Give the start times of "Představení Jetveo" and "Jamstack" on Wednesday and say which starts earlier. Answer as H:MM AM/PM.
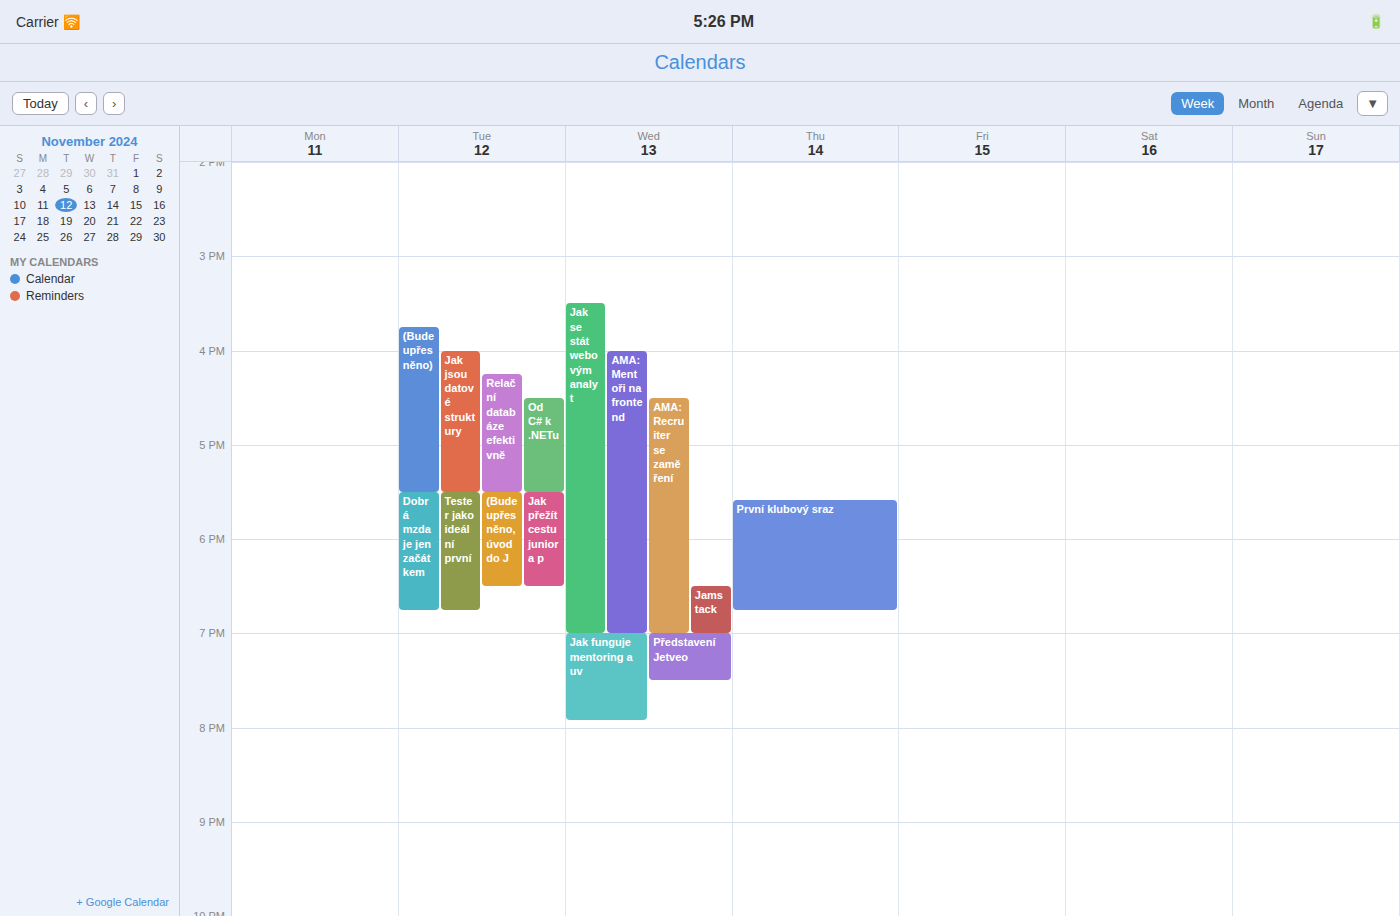
"Jamstack" 6:30 PM; "Představení Jetveo" 7:00 PM.